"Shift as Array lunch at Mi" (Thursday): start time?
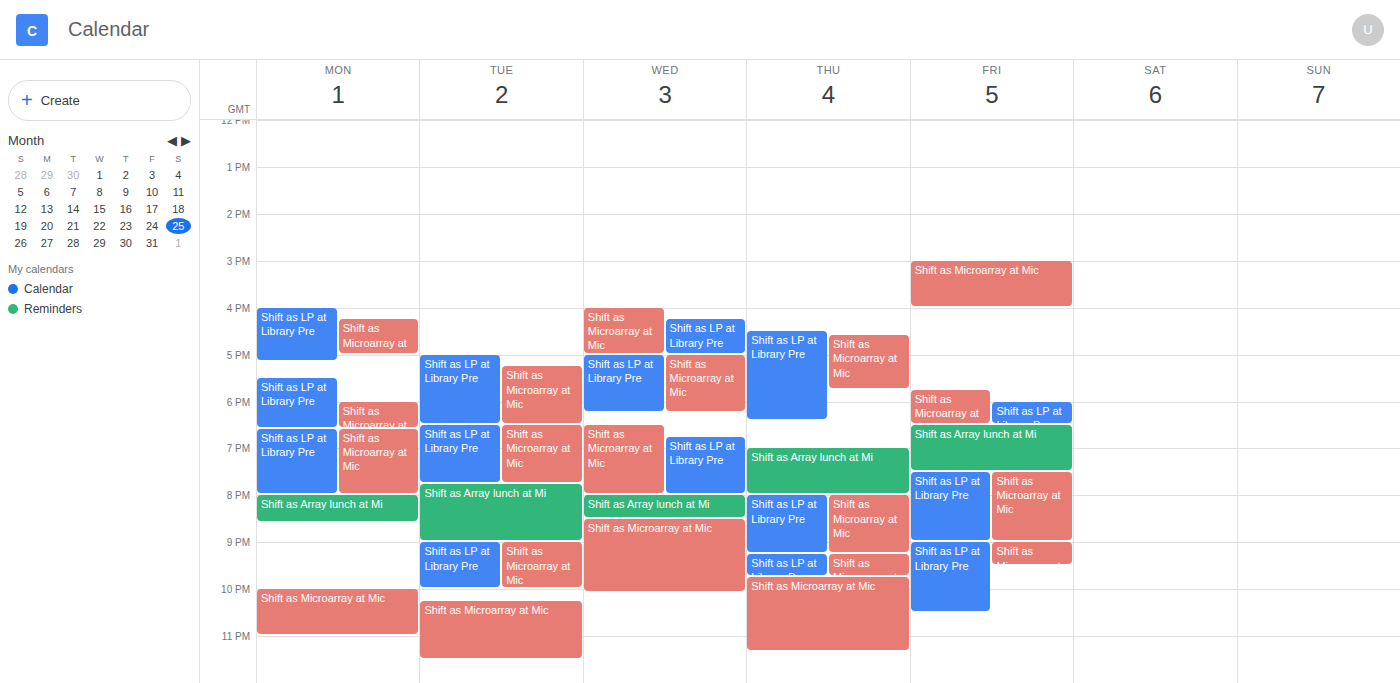
19:00